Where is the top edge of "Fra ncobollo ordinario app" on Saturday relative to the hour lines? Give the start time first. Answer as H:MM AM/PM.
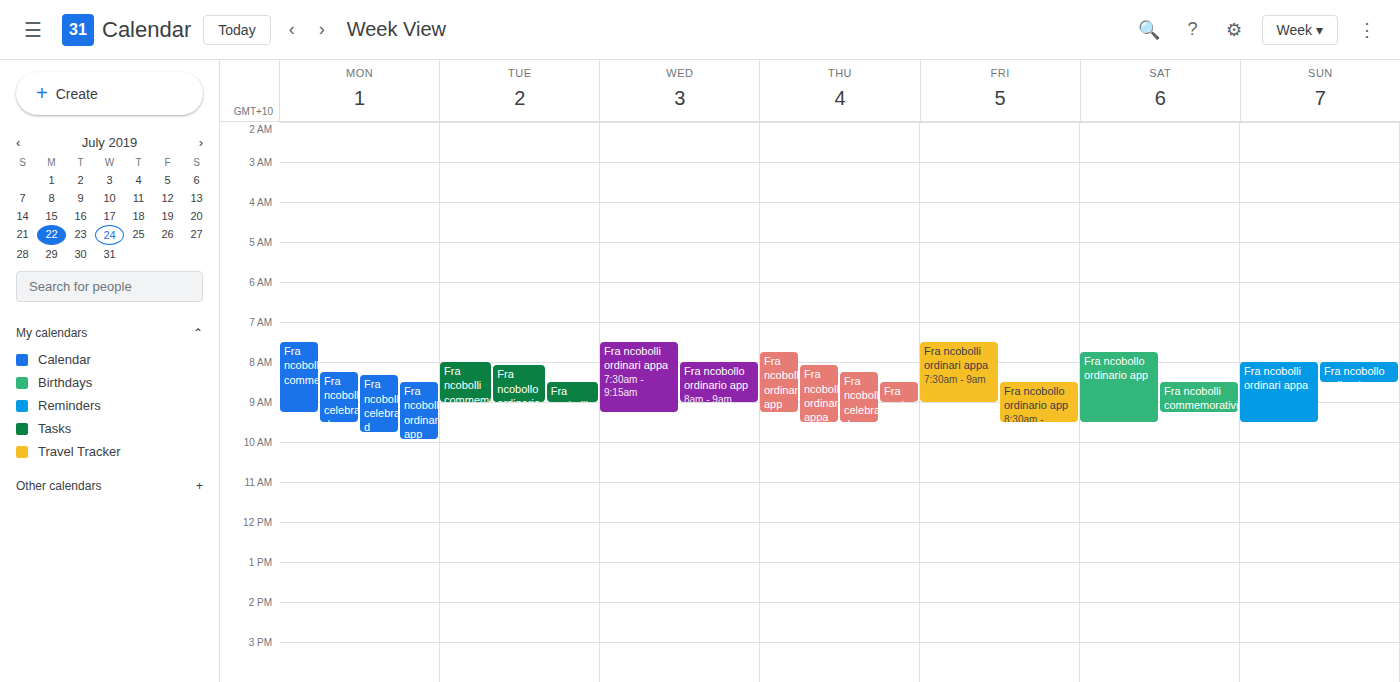
7:45 AM -- neither: three quarters of the way from the 7 AM line to the 8 AM line.